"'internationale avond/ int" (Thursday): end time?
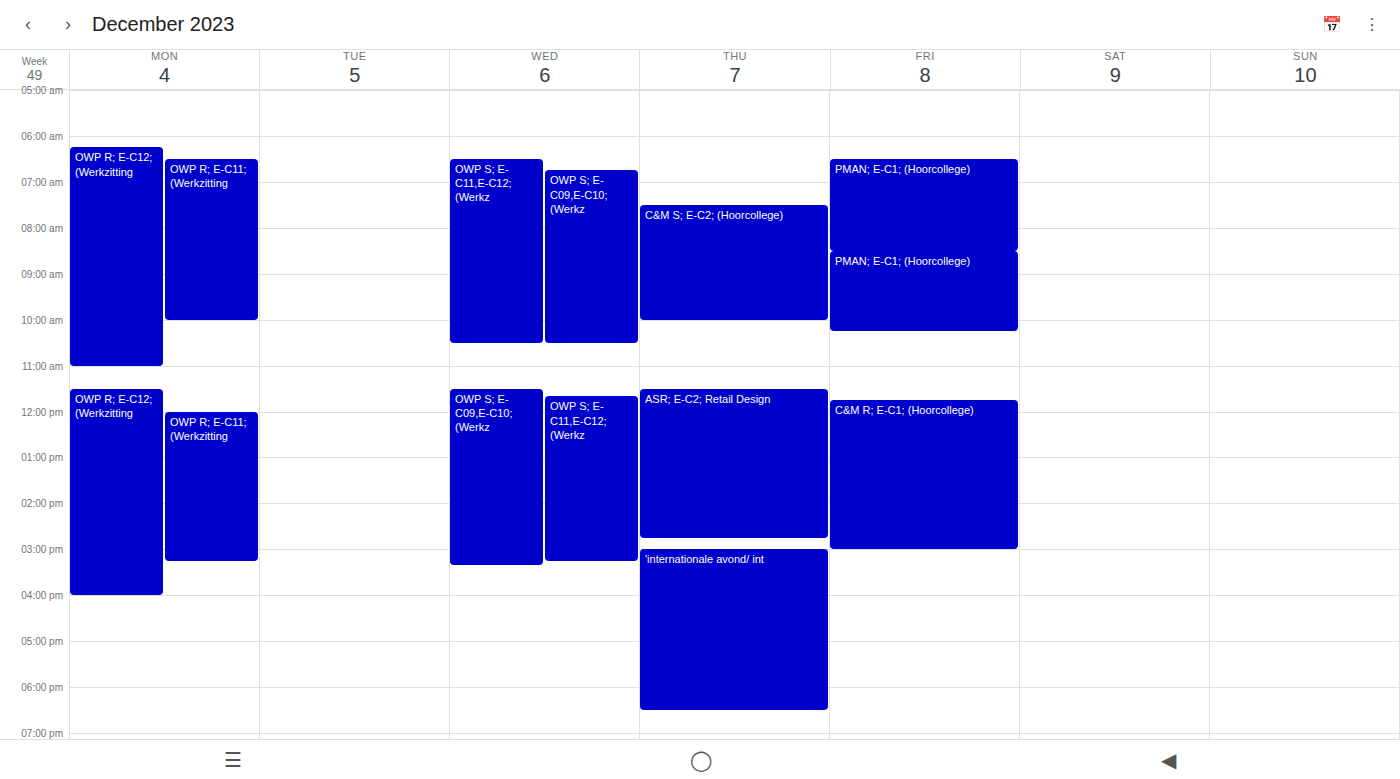
18:30